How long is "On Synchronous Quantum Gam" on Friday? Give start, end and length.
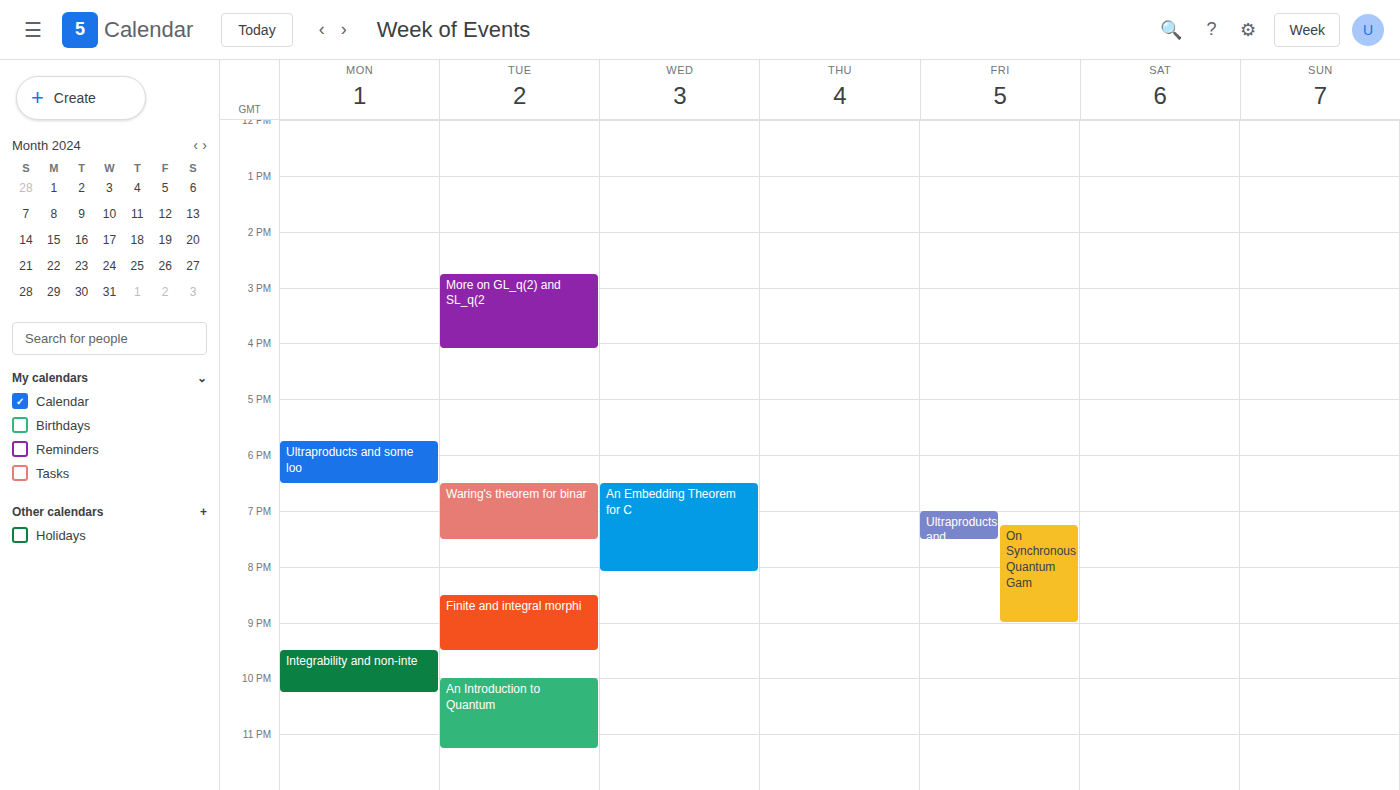
7:15 PM to 9:00 PM, 1 hour 45 minutes